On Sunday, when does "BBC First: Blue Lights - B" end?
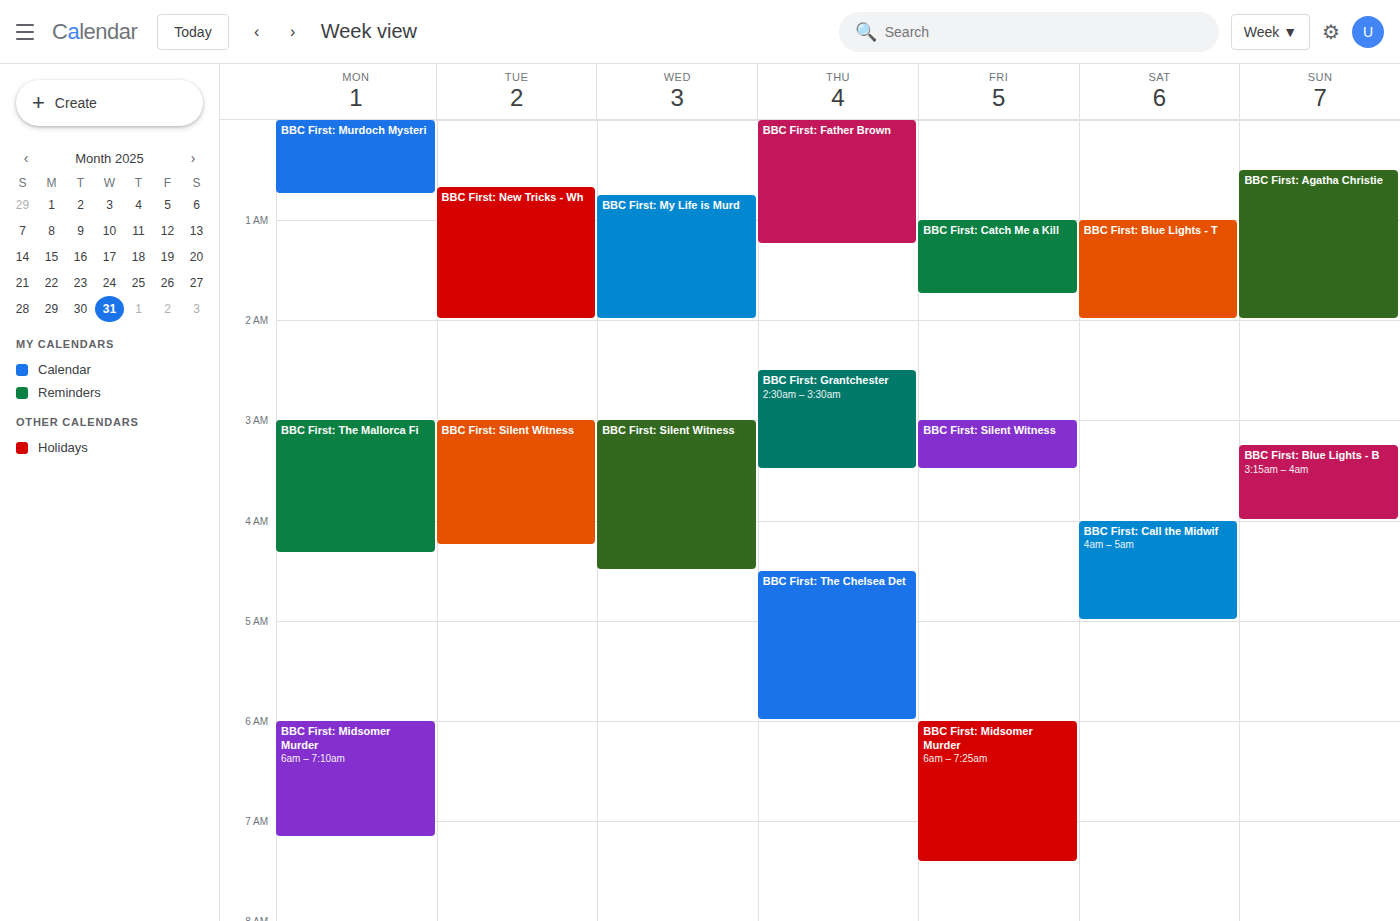
04:00